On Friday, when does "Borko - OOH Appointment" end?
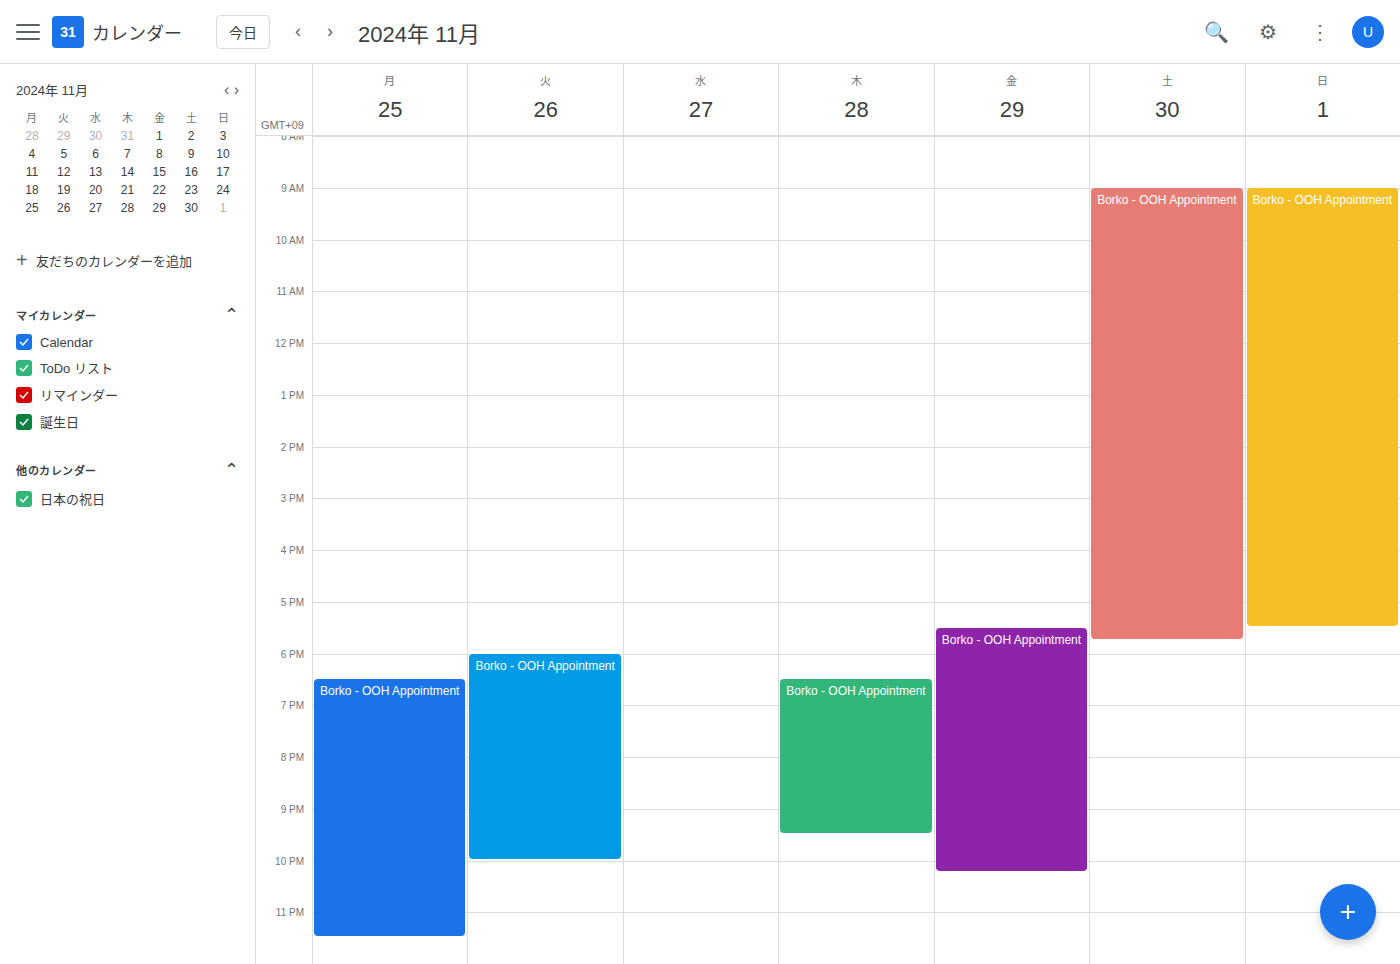
10:15 PM